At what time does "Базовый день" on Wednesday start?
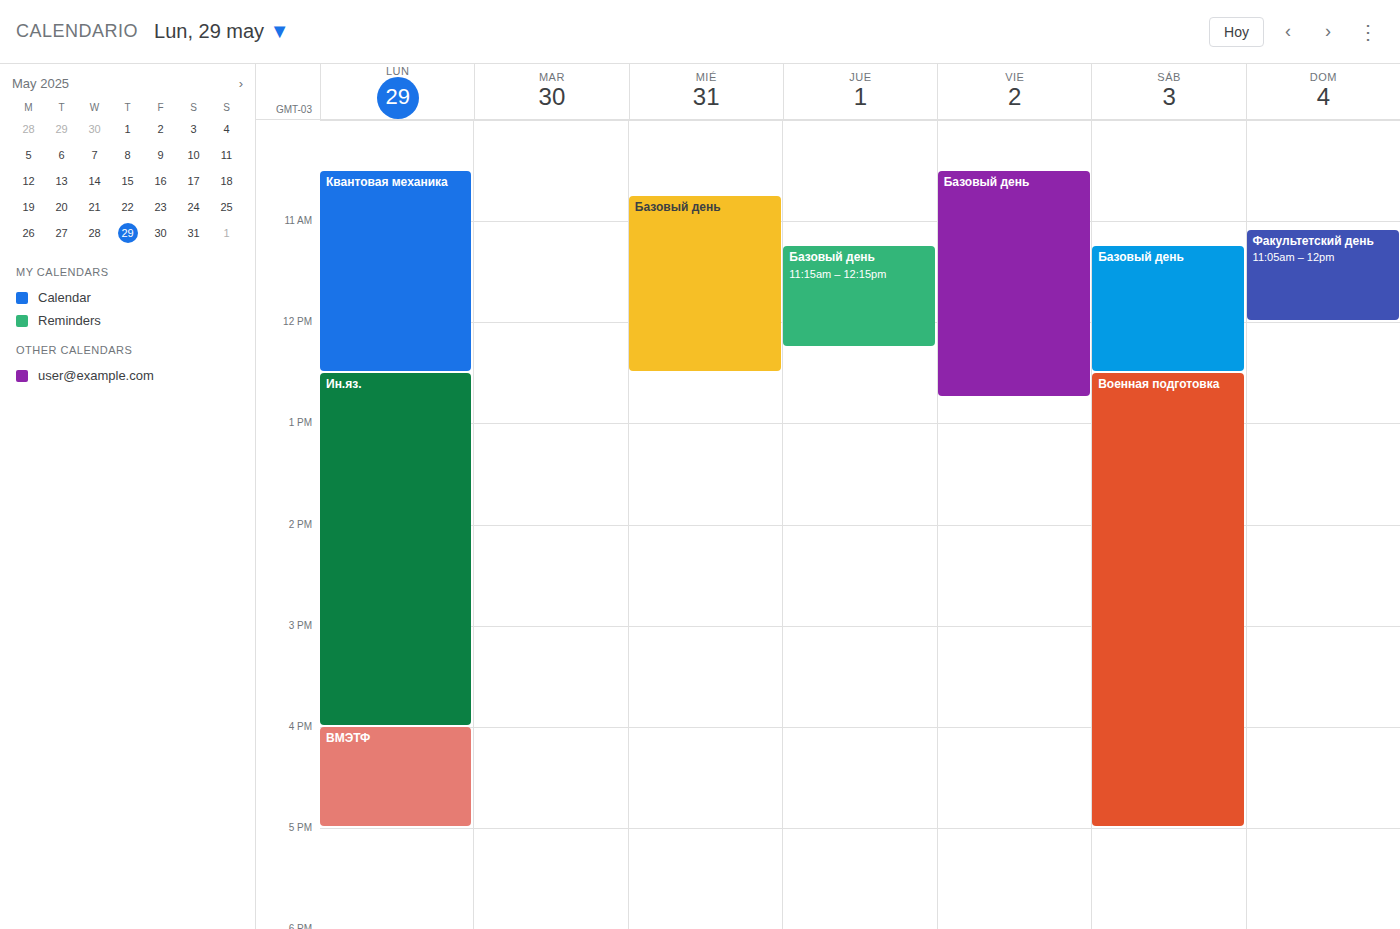
10:45 AM